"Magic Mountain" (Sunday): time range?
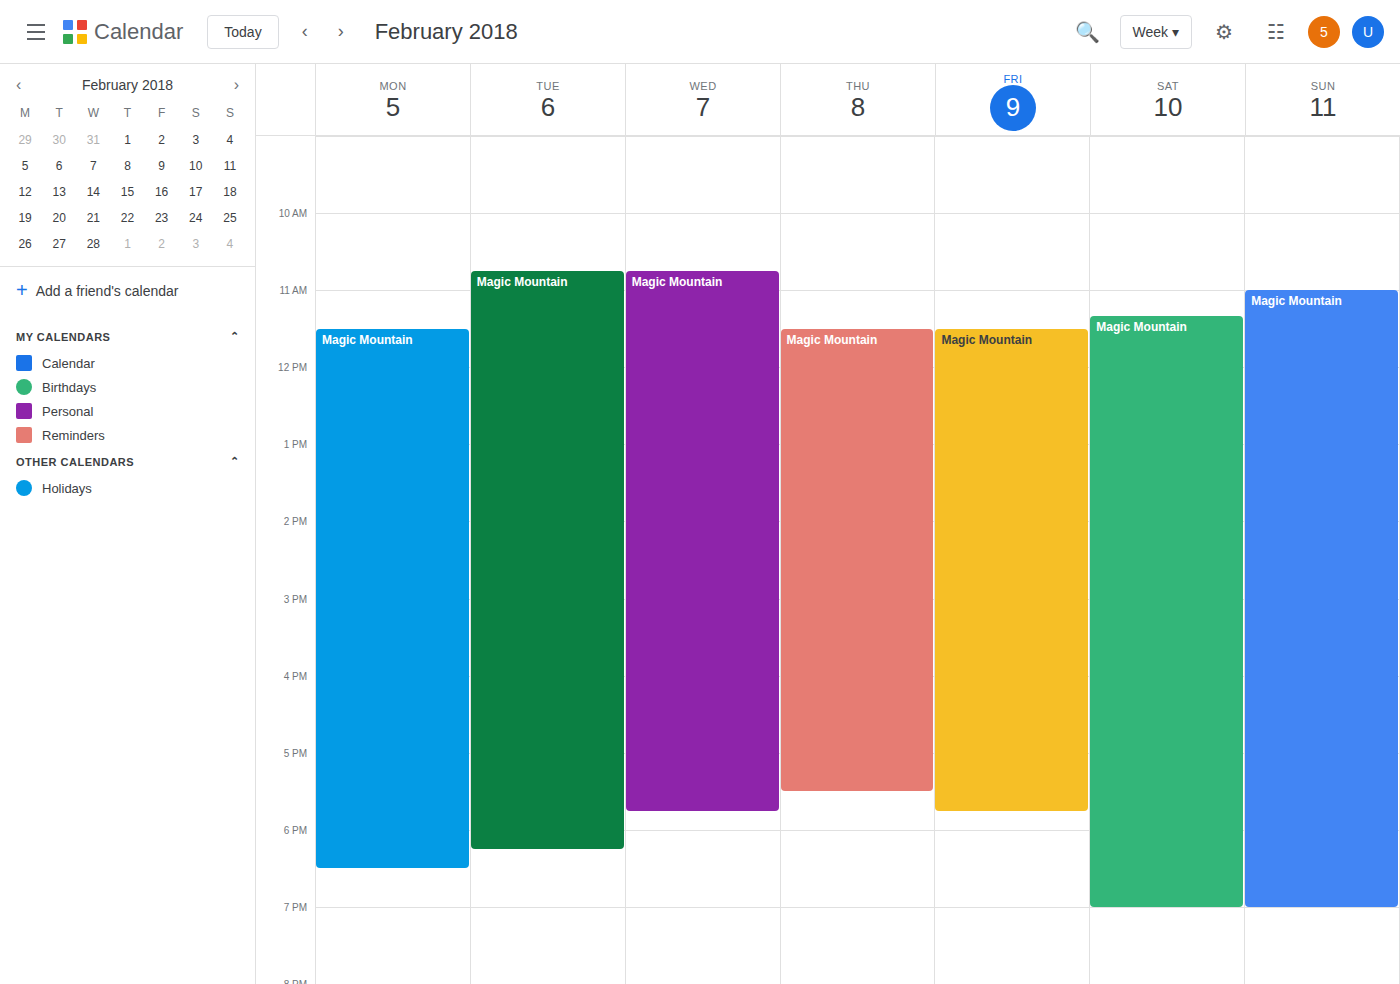
11:00 AM to 7:00 PM